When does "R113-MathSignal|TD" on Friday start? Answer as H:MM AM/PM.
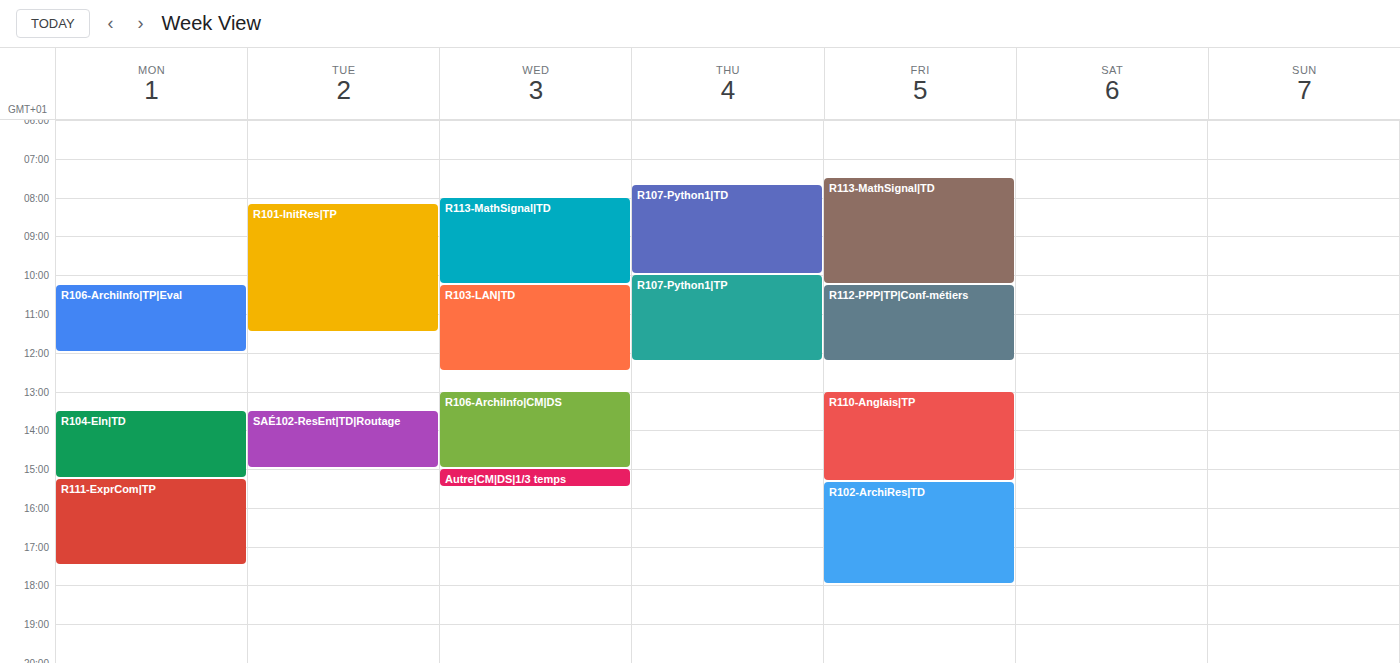
7:30 AM